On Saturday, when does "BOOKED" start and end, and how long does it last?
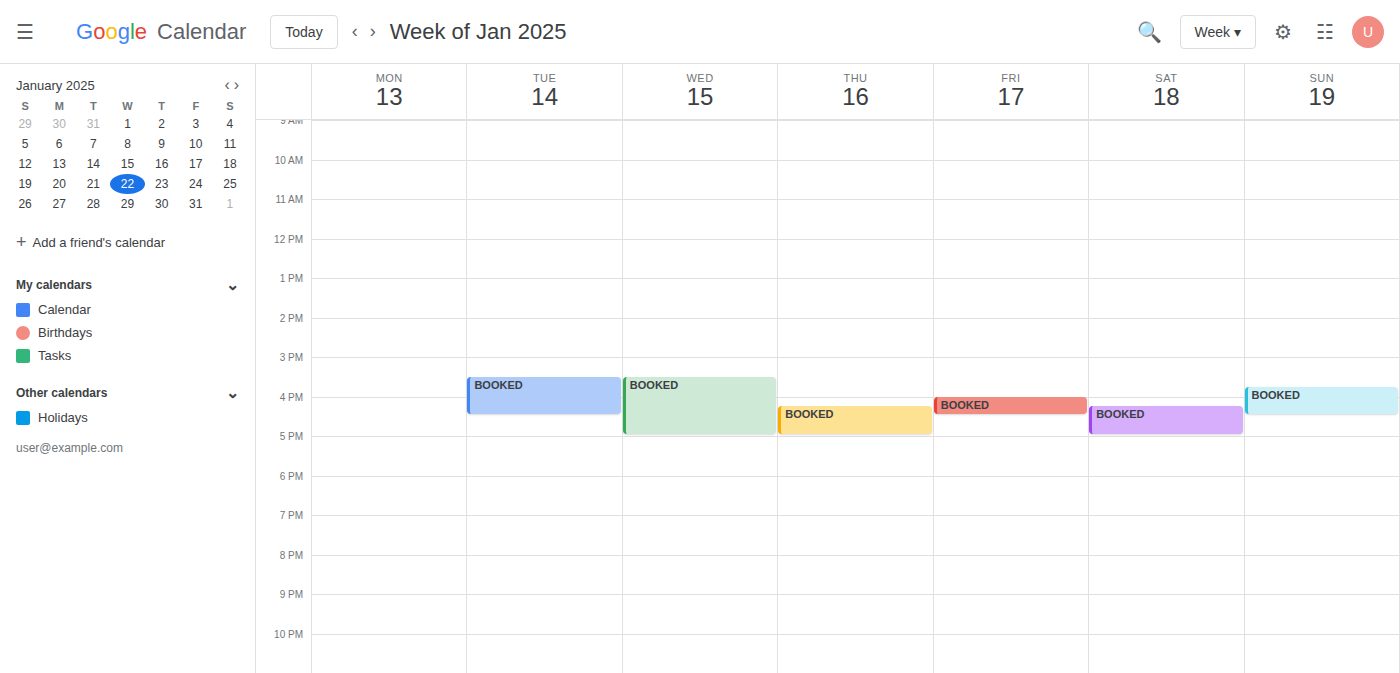
4:15 PM to 5:00 PM, 45 minutes